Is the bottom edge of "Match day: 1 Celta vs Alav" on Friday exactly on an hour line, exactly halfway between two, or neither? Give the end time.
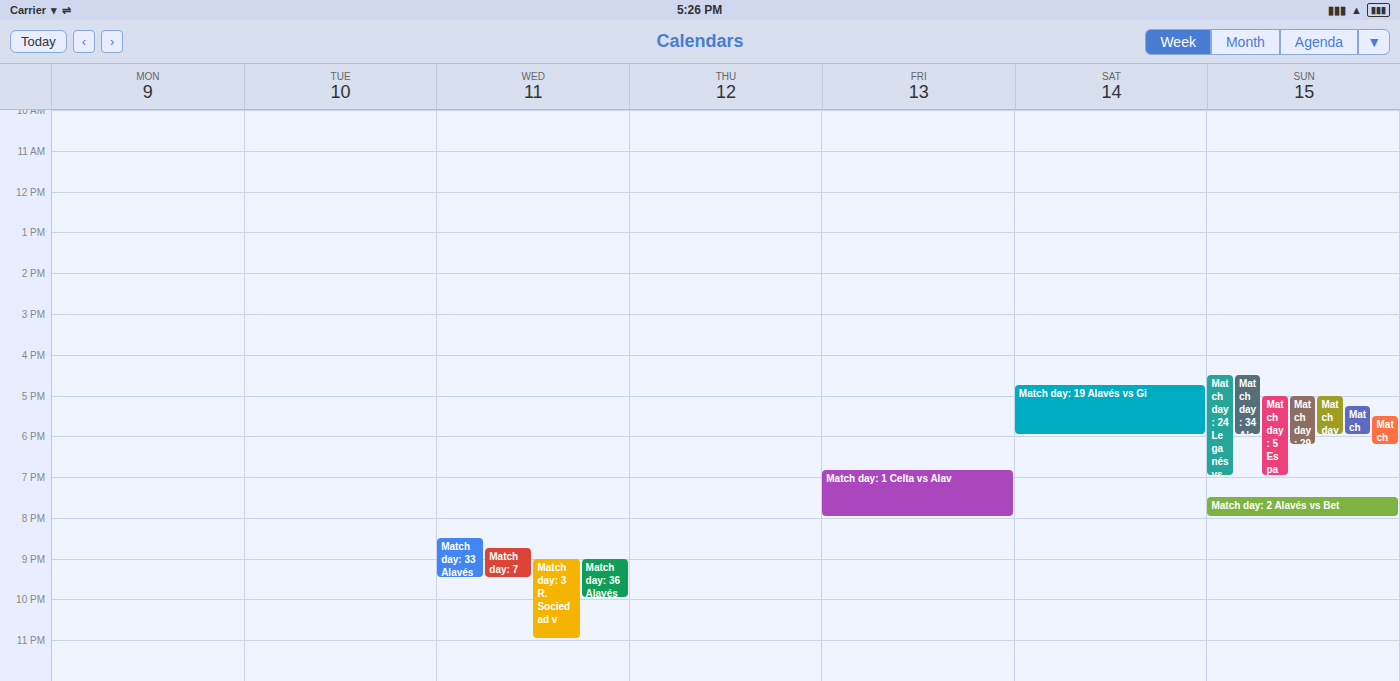
8:00 PM -- exactly on the 8 PM line.